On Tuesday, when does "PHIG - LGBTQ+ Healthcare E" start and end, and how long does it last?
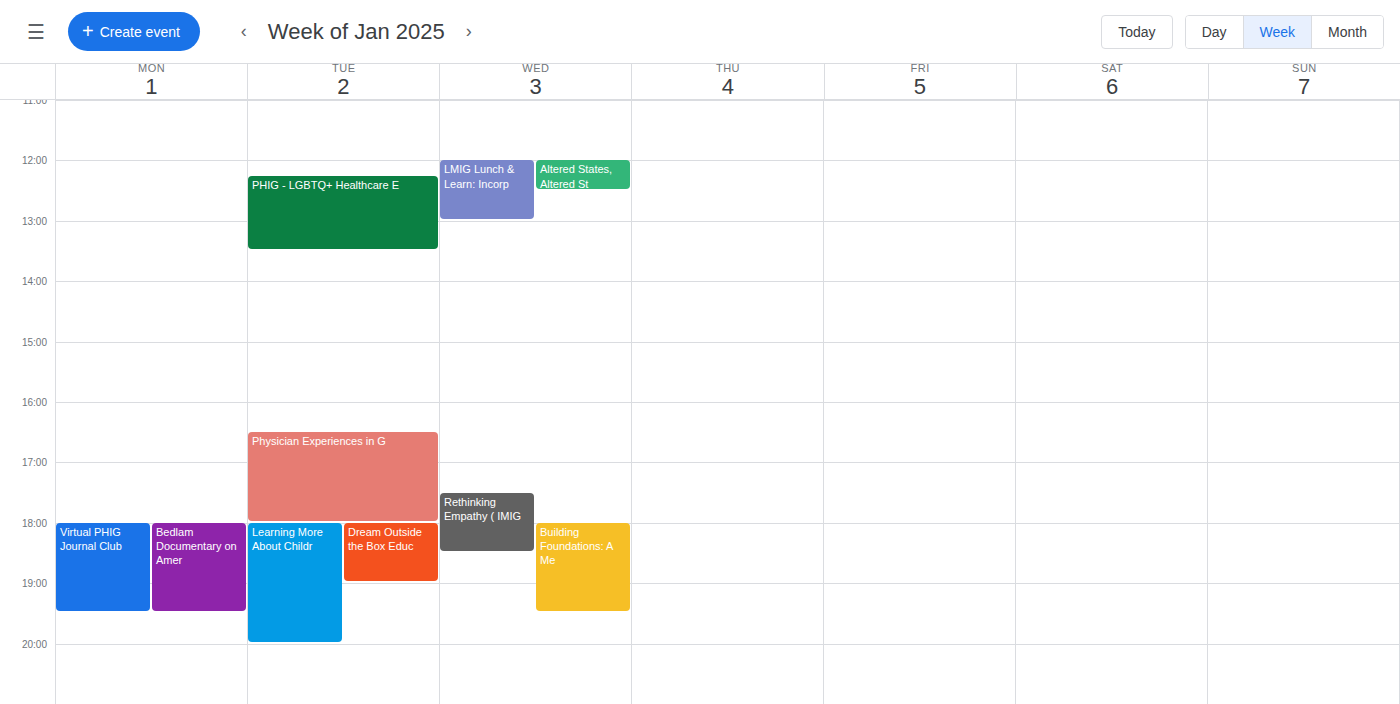
12:15 PM to 1:30 PM, 1 hour 15 minutes